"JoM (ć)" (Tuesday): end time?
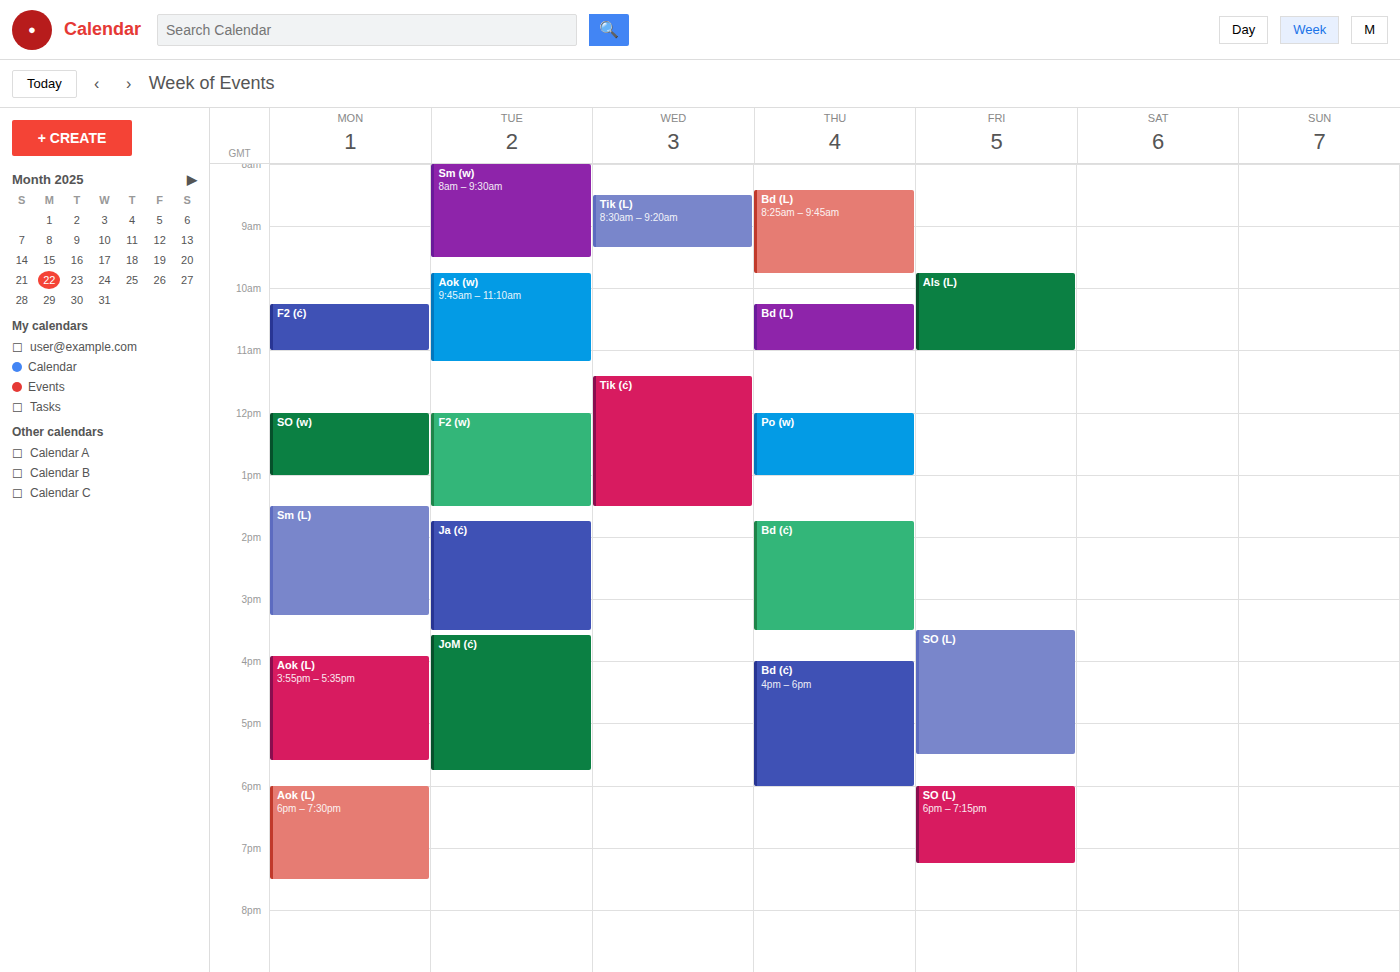
5:45 PM